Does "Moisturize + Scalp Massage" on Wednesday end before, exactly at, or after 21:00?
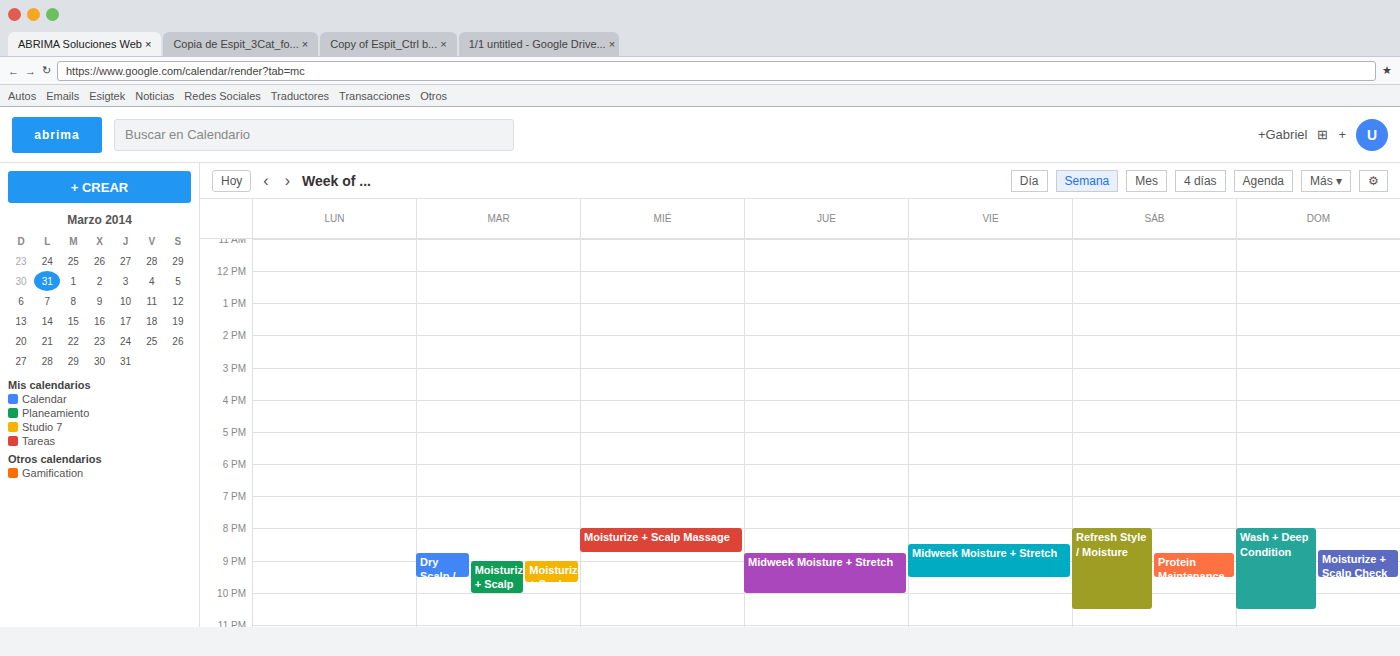
20:45 -- before 21:00, 15 minutes above the 21:00 line.